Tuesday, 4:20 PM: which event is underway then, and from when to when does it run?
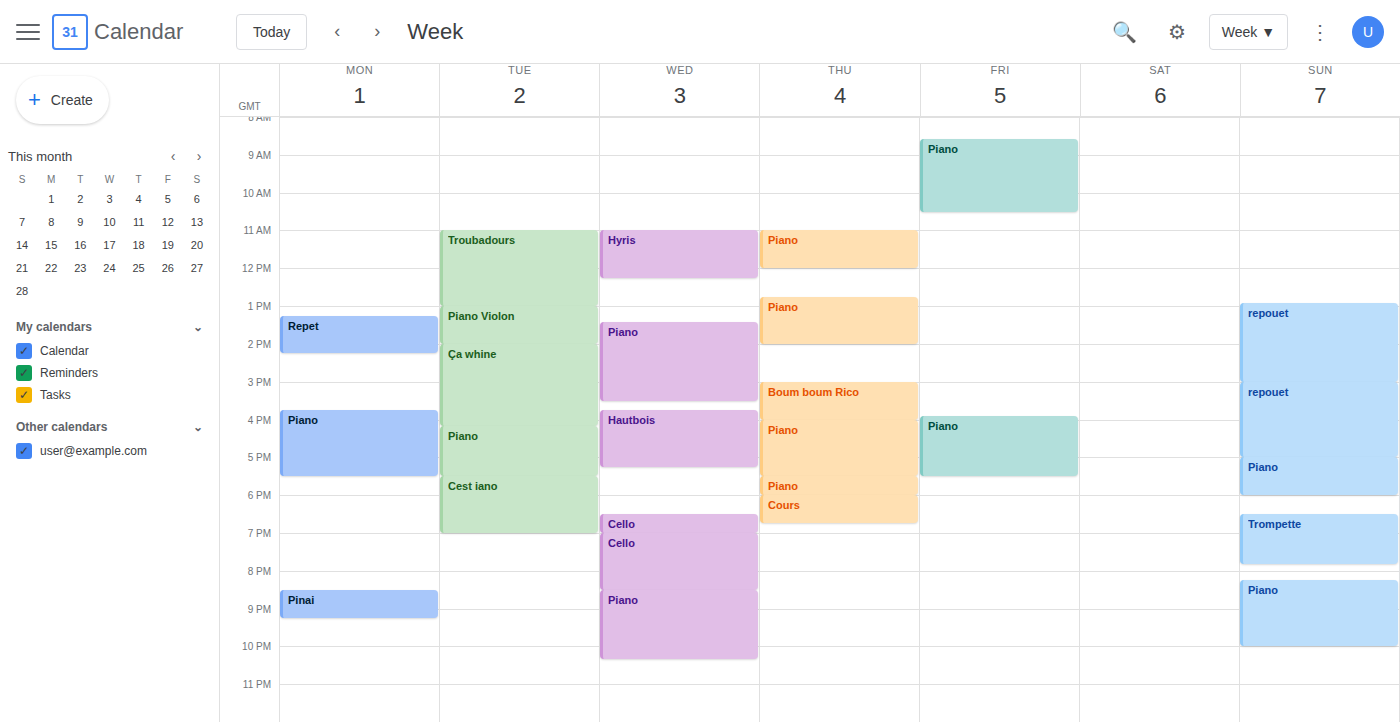
"Piano", 4:10 PM to 5:30 PM